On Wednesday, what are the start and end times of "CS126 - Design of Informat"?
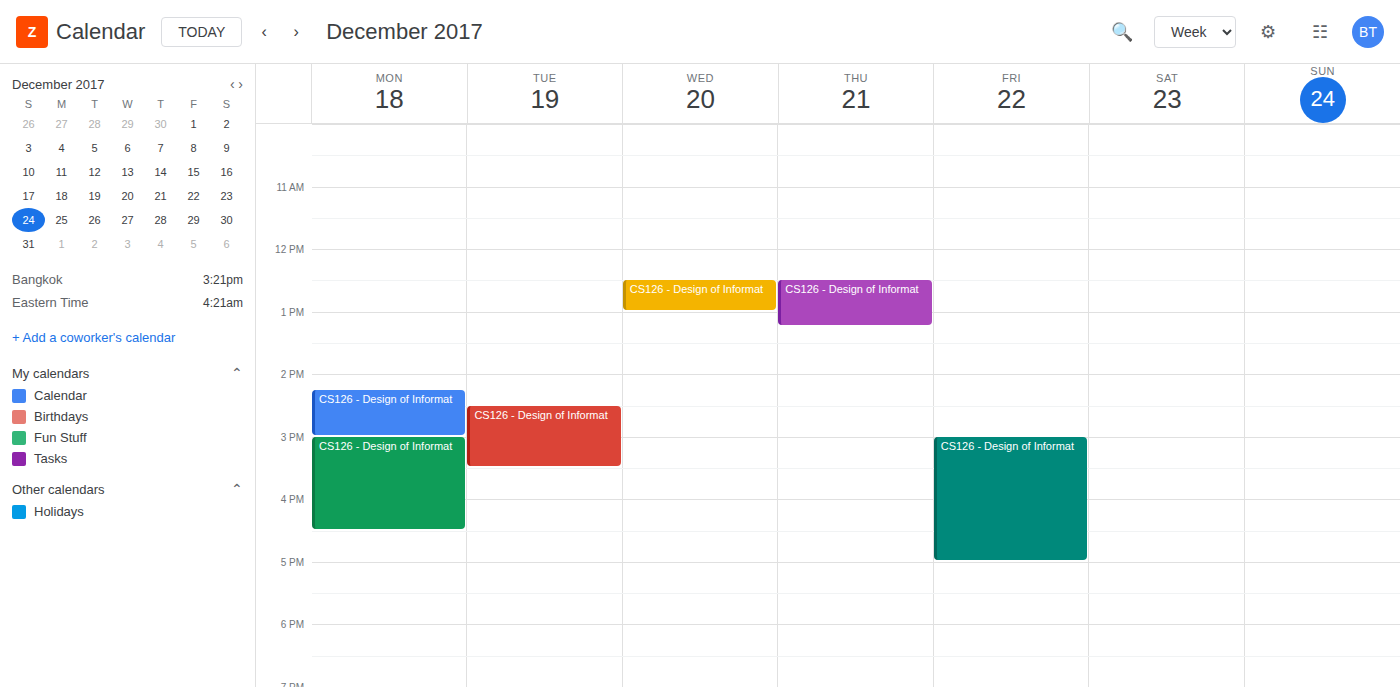
12:30 to 13:00